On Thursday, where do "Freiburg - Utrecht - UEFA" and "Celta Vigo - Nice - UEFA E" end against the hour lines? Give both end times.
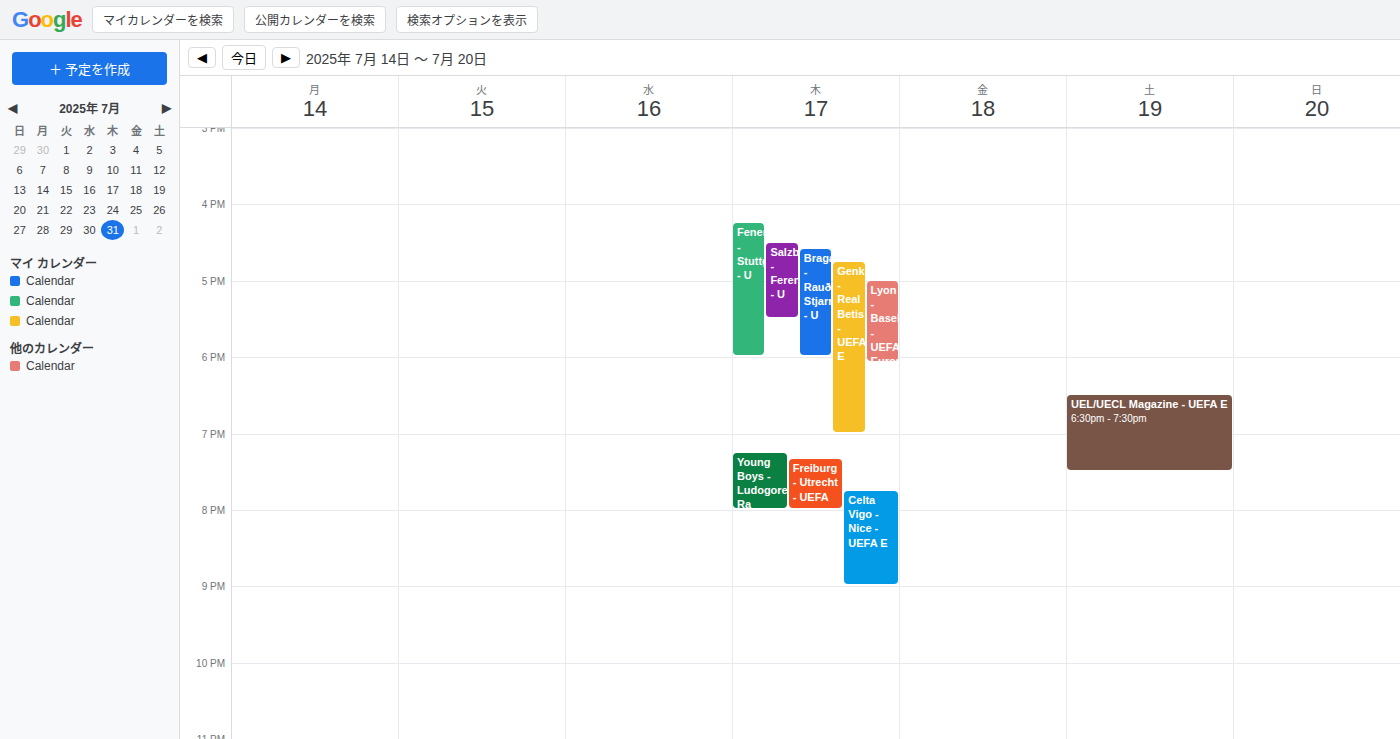
"Freiburg - Utrecht - UEFA": 8:00 PM, exactly on the 8 PM line. "Celta Vigo - Nice - UEFA E": 9:00 PM, exactly on the 9 PM line.